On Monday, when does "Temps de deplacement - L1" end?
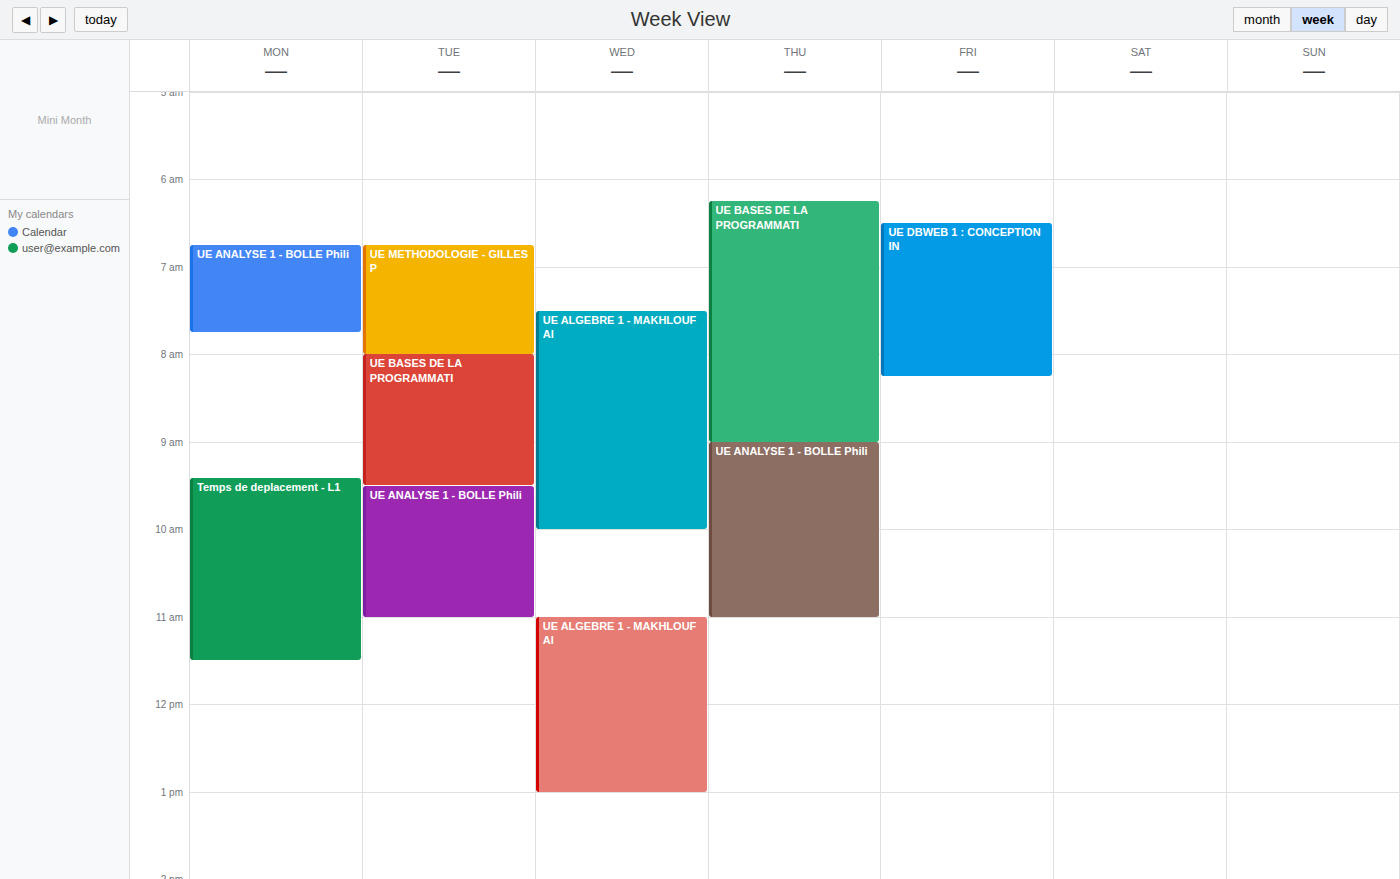
11:30 AM